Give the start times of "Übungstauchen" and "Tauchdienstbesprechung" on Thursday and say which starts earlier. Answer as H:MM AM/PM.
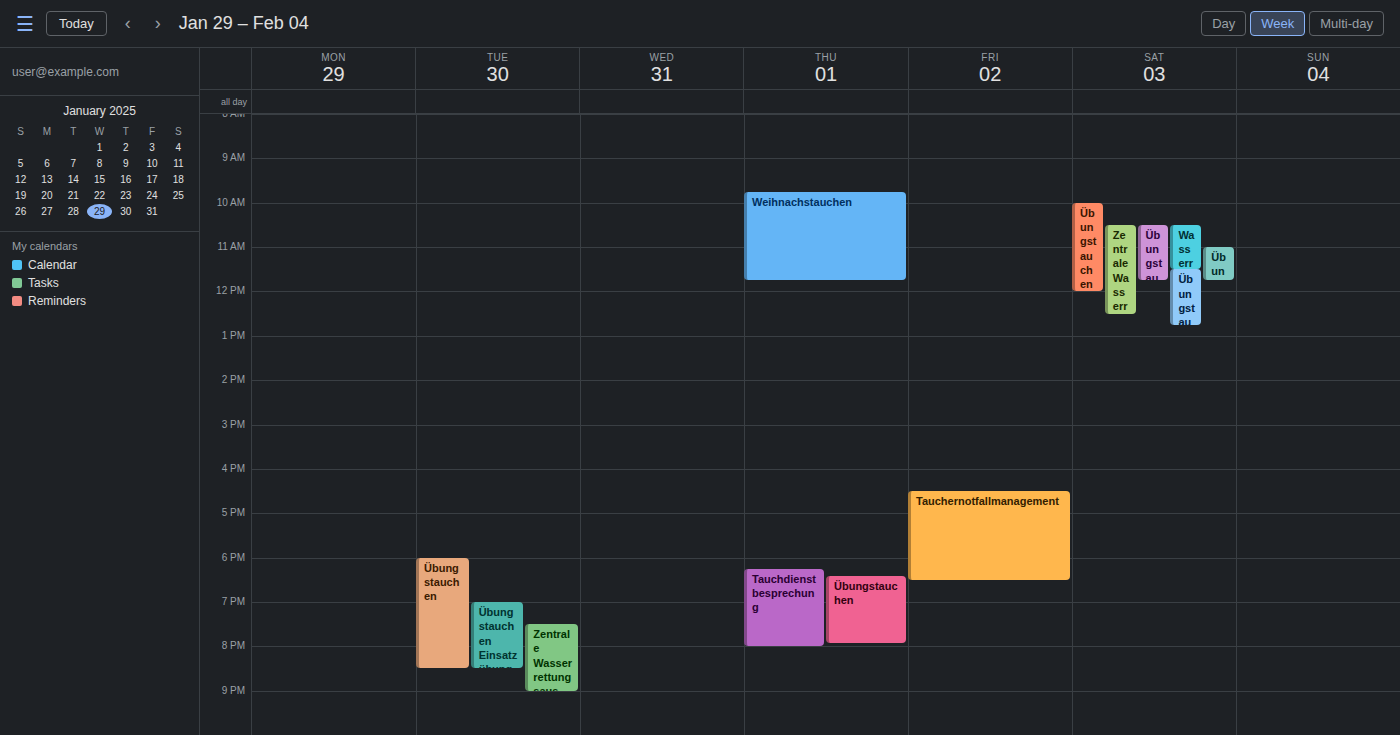
"Tauchdienstbesprechung" 6:15 PM; "Übungstauchen" 6:25 PM.